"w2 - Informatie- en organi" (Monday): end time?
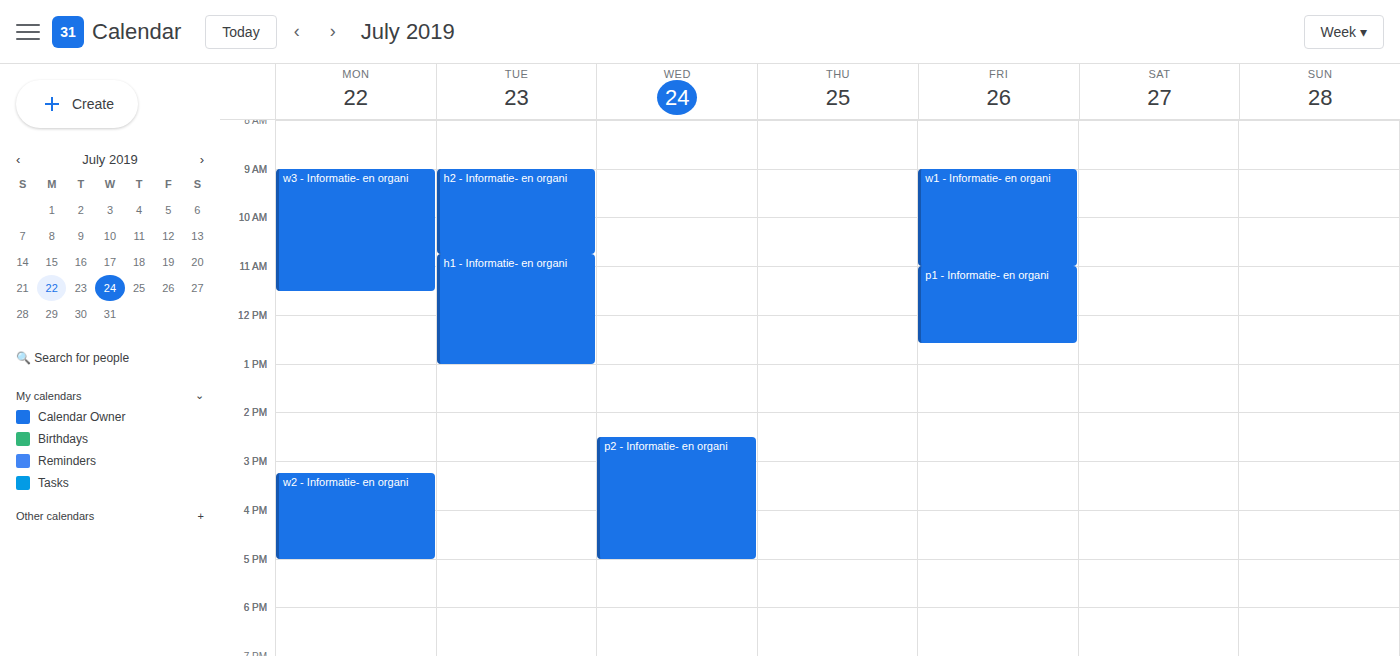
5:00 PM